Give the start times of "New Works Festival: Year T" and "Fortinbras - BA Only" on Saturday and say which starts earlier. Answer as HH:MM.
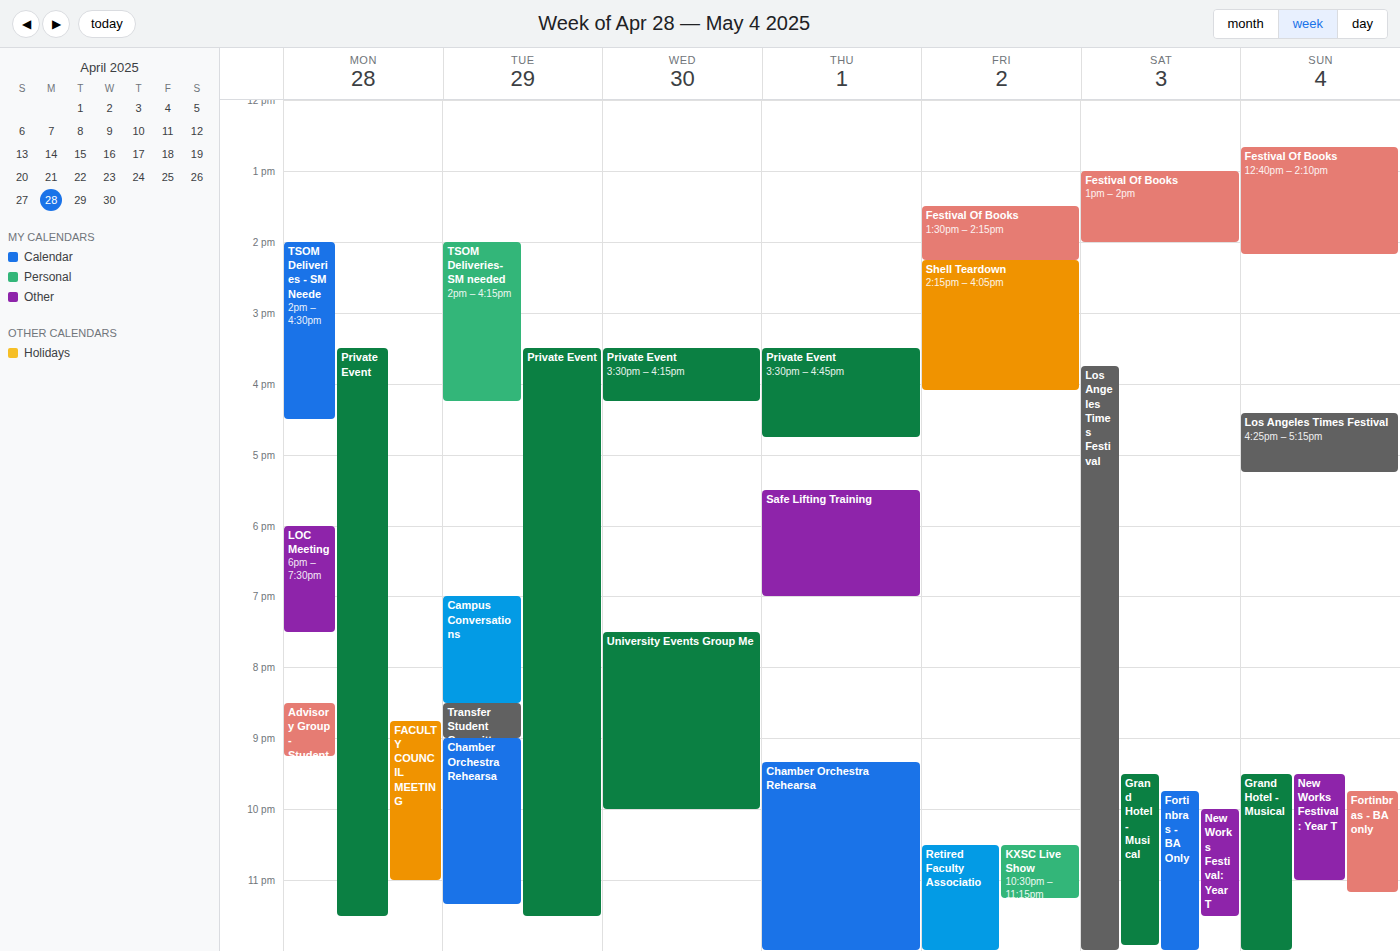
"Fortinbras - BA Only" 21:45; "New Works Festival: Year T" 22:00.